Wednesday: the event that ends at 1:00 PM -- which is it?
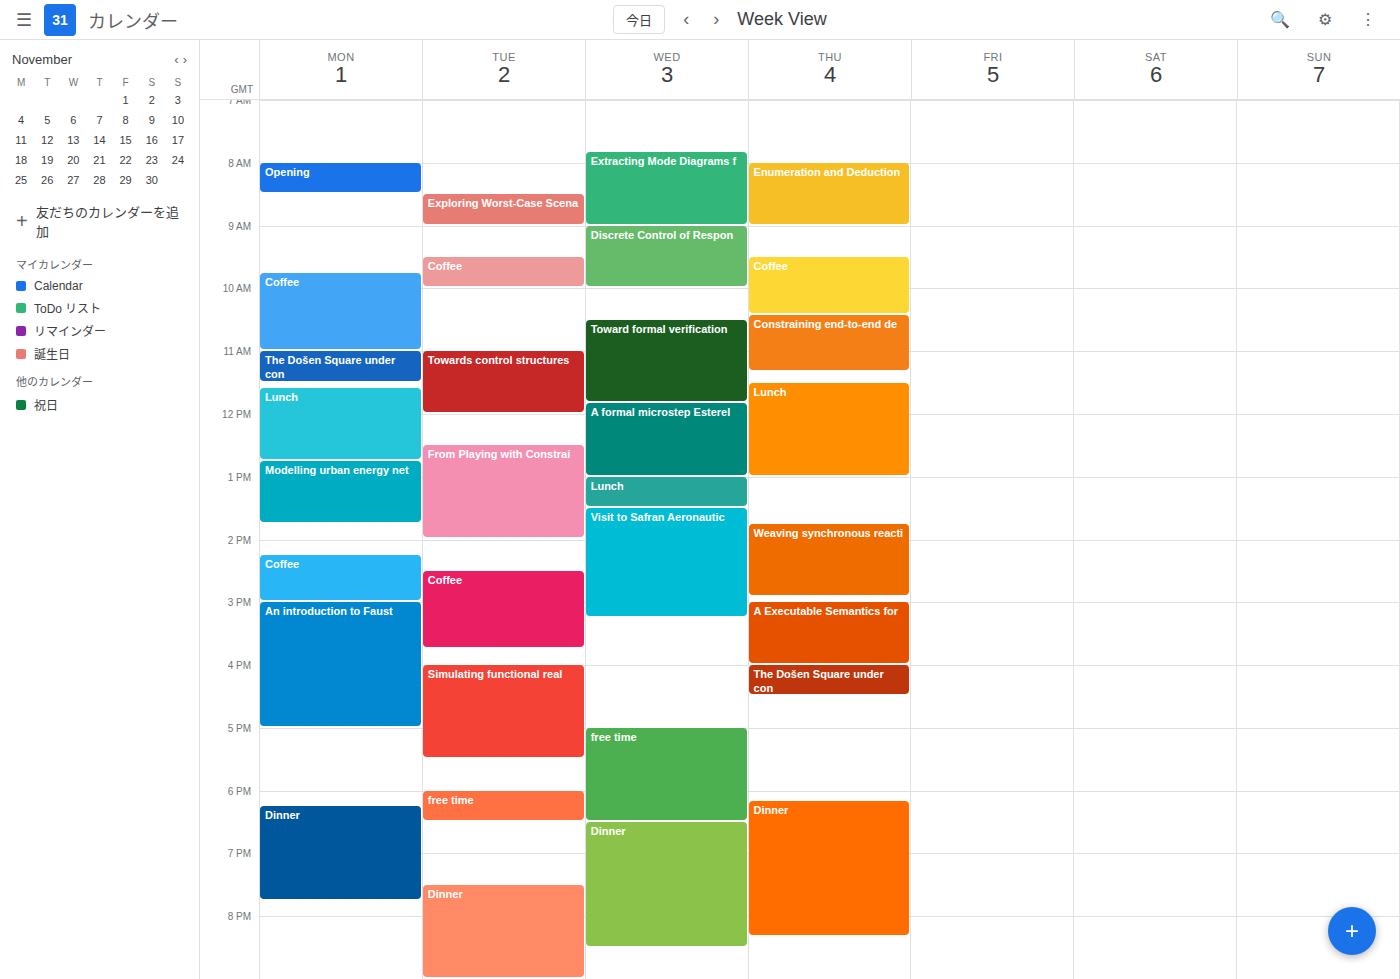
"A formal microstep Esterel"